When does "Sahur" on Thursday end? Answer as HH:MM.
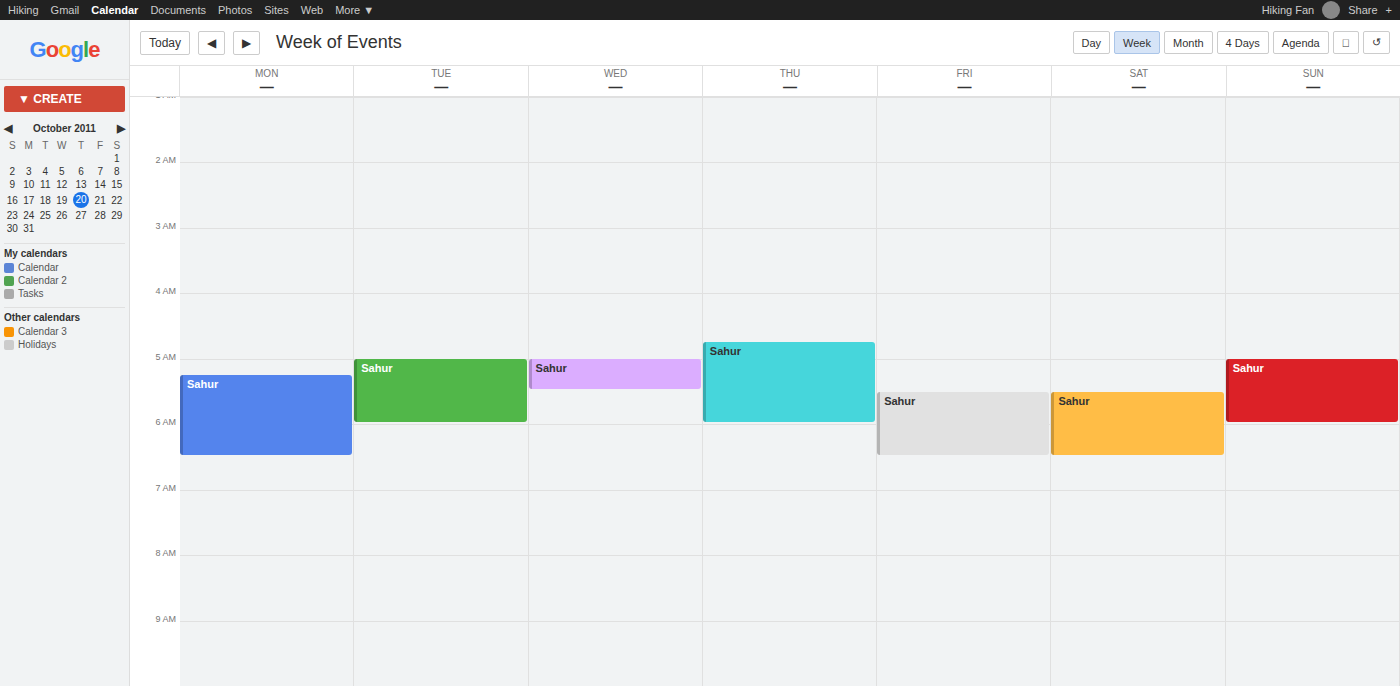
06:00